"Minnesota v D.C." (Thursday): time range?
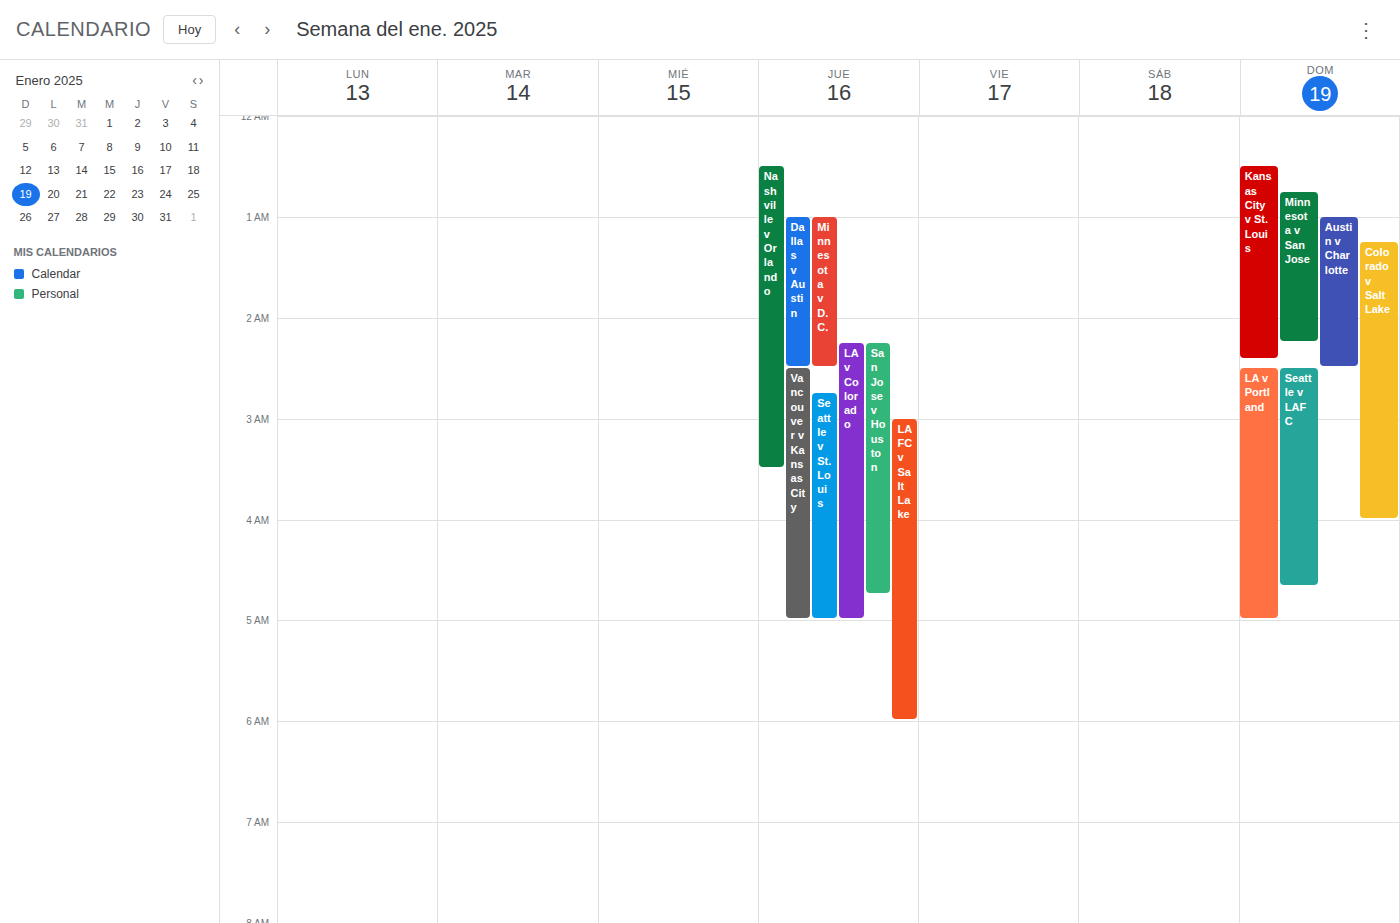
1:00 AM to 2:30 AM